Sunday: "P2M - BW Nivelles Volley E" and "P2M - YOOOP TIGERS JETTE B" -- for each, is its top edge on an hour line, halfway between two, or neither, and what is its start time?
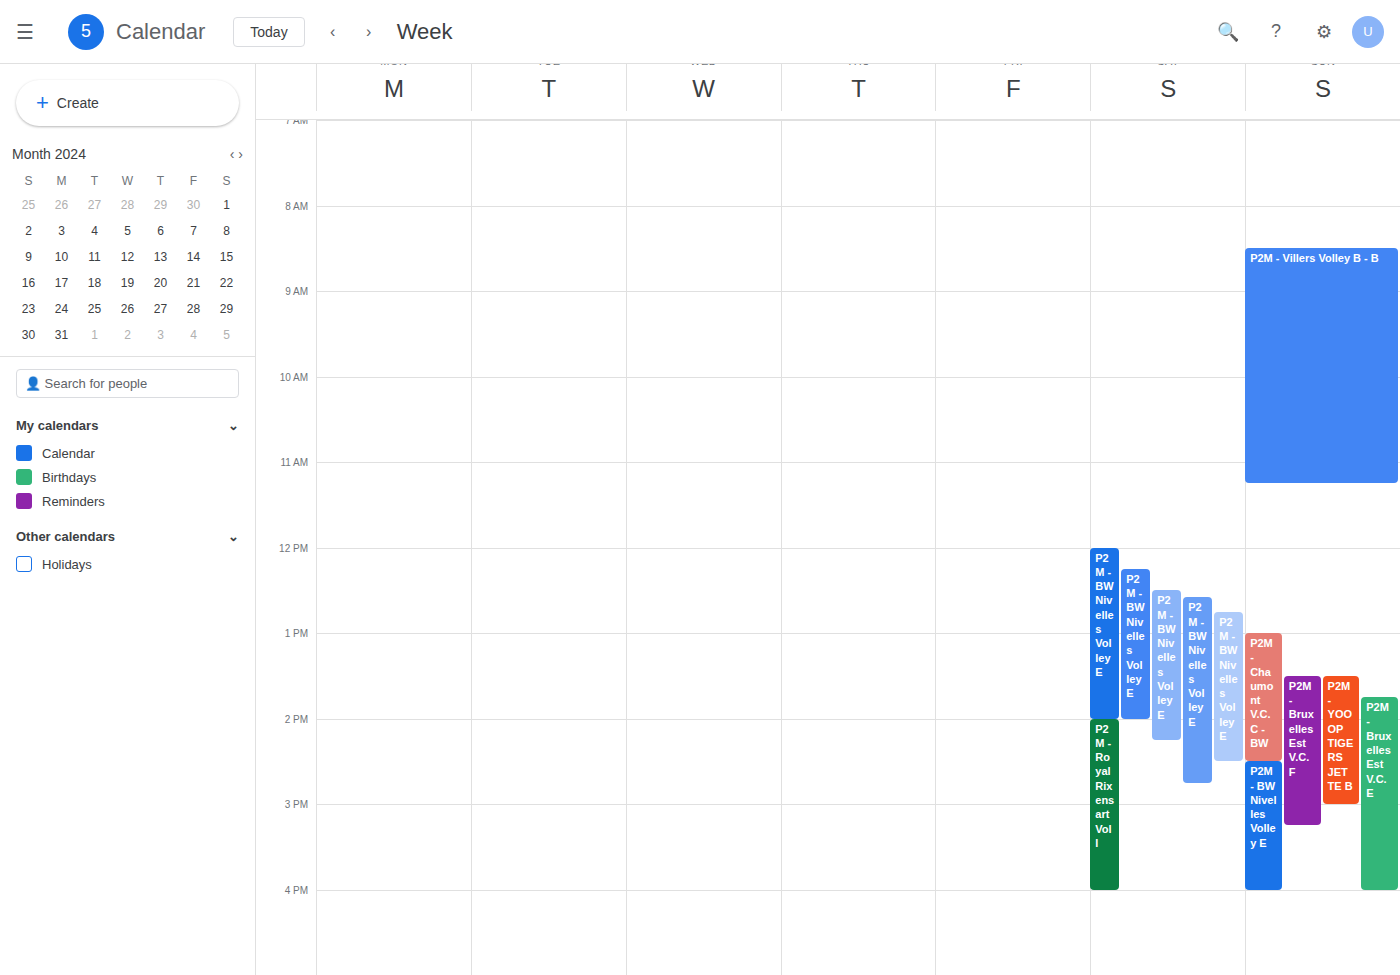
"P2M - BW Nivelles Volley E": 2:30 PM, halfway between the 2 PM and 3 PM lines. "P2M - YOOOP TIGERS JETTE B": 1:30 PM, halfway between the 1 PM and 2 PM lines.